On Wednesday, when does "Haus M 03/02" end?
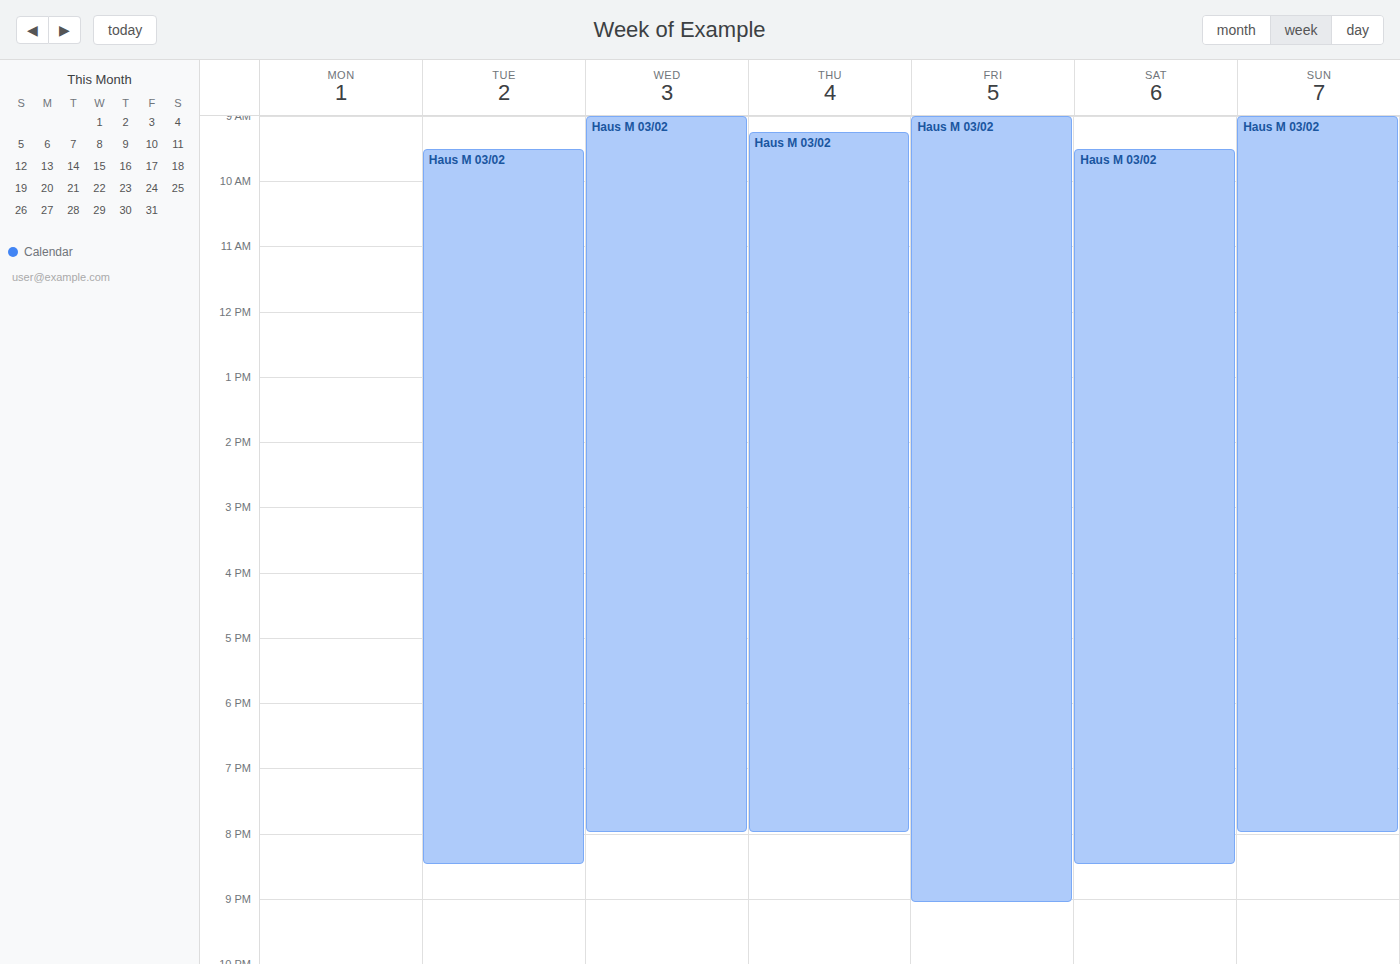
20:00